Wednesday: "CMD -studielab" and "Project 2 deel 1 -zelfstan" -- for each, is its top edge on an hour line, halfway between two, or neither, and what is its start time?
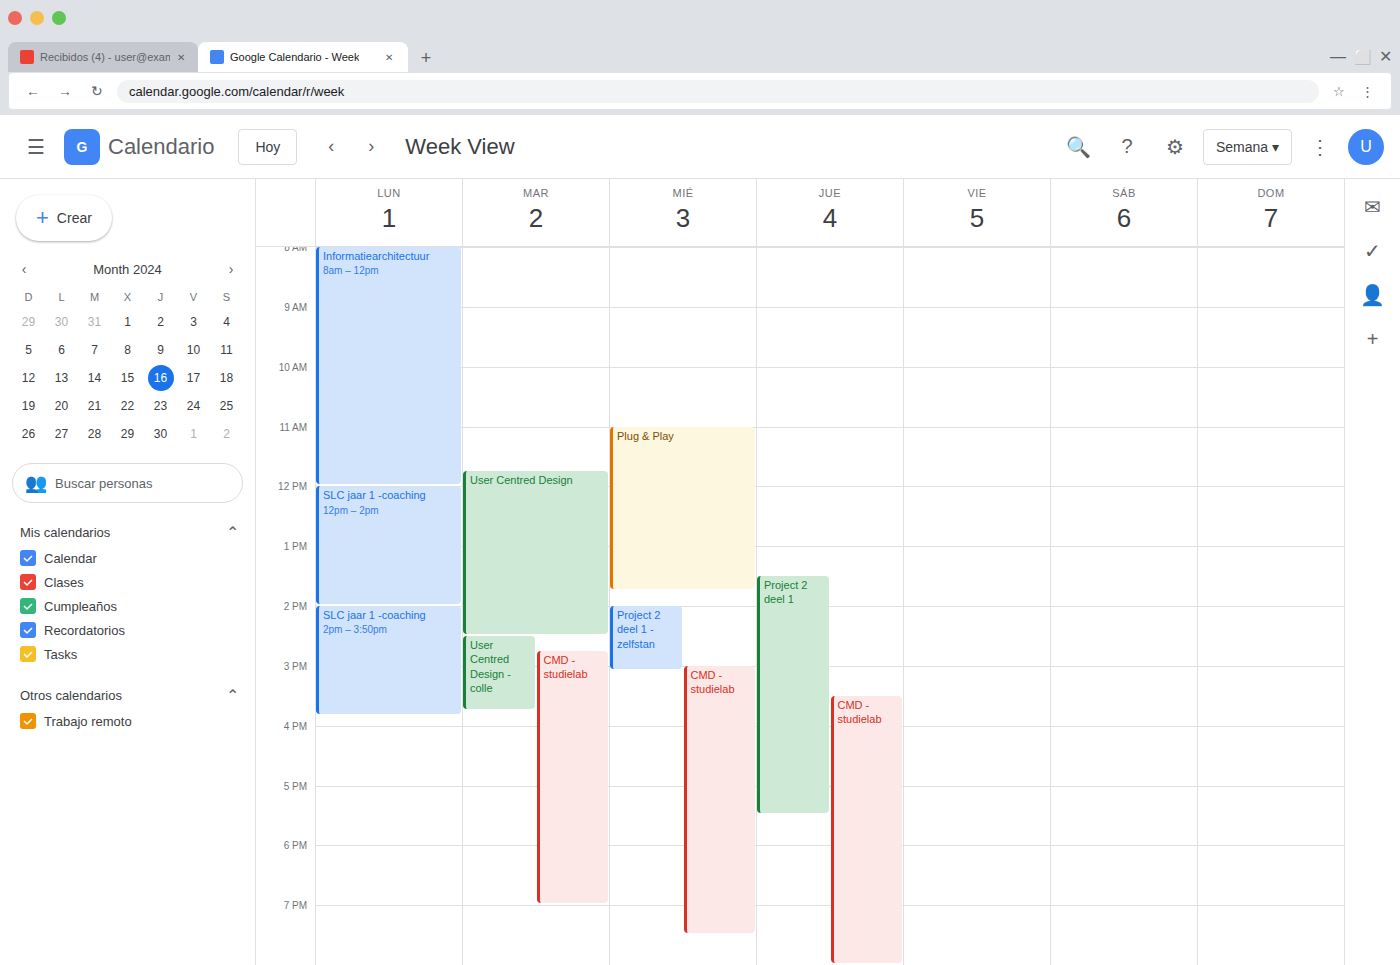
"CMD -studielab": 3:00 PM, exactly on the 3 PM line. "Project 2 deel 1 -zelfstan": 2:00 PM, exactly on the 2 PM line.